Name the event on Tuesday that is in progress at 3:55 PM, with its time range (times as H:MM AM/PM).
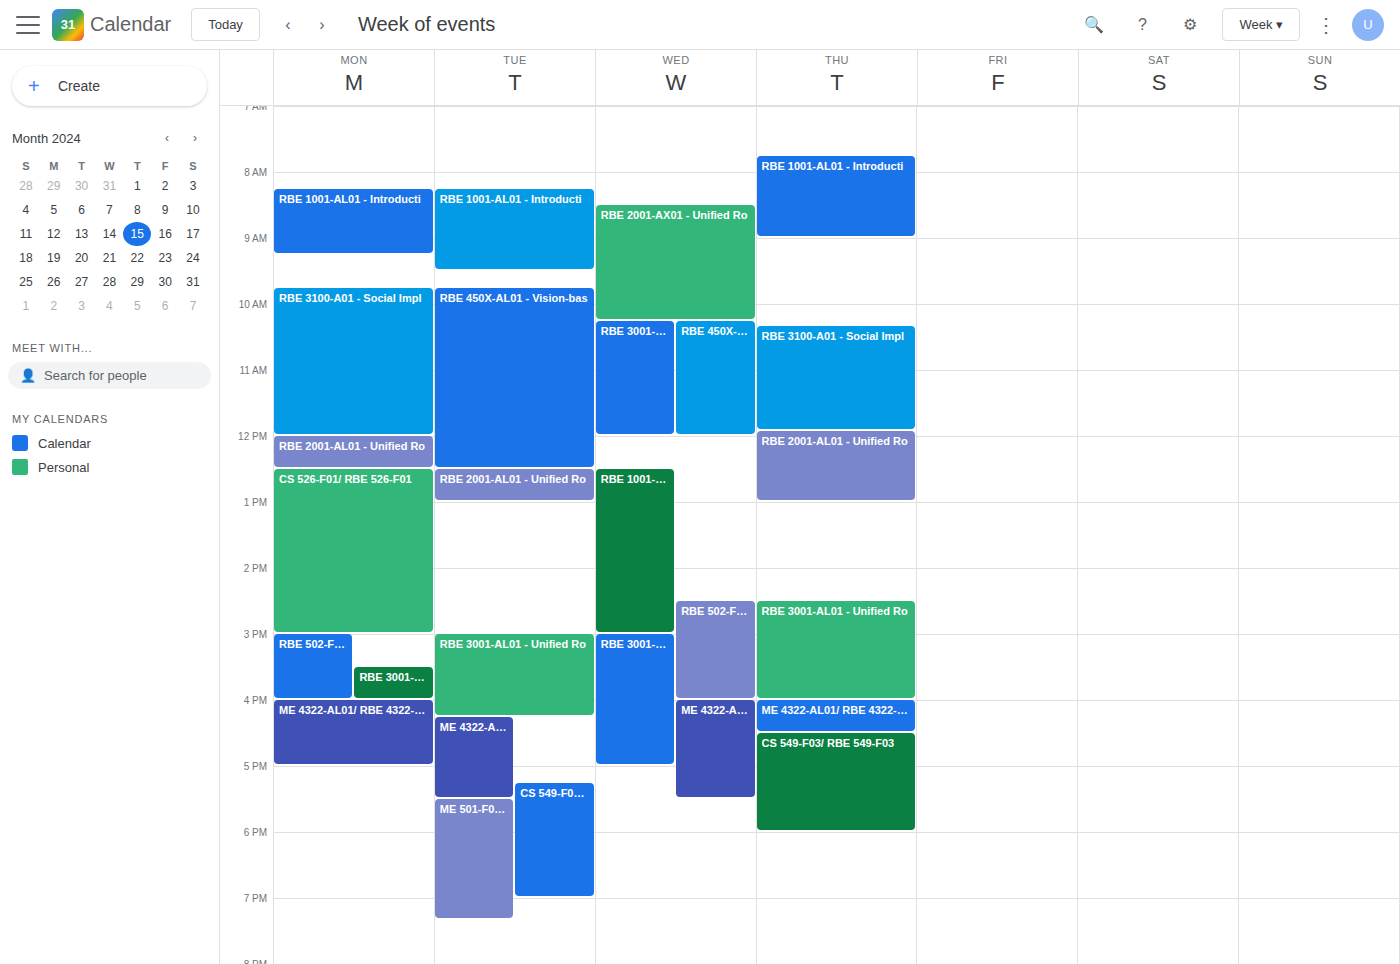
"RBE 3001-AL01 - Unified Ro", 3:00 PM to 4:15 PM